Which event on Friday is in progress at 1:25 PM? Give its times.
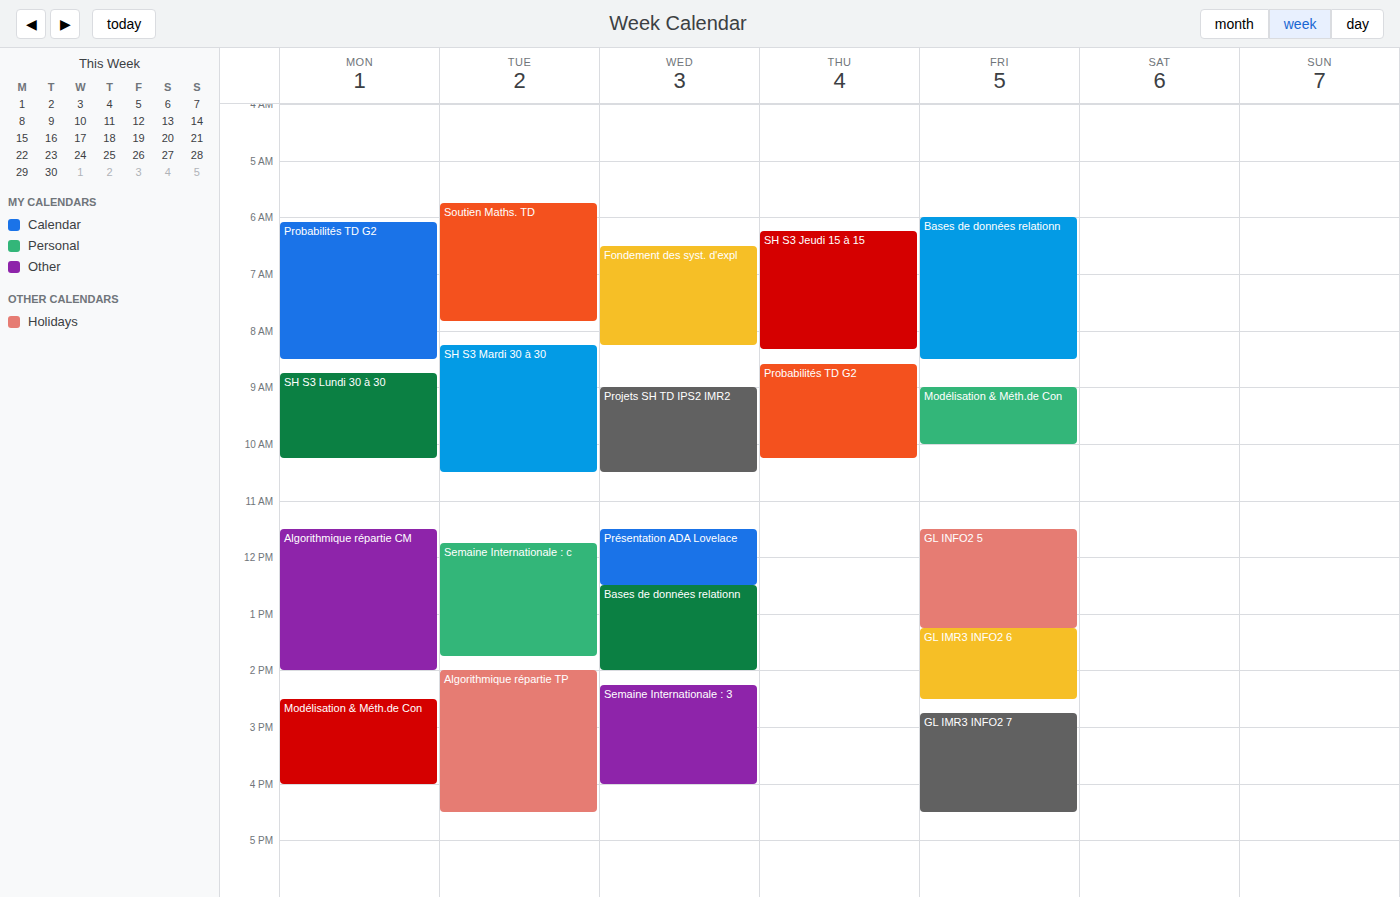
"GL IMR3 INFO2 6", 1:15 PM to 2:30 PM